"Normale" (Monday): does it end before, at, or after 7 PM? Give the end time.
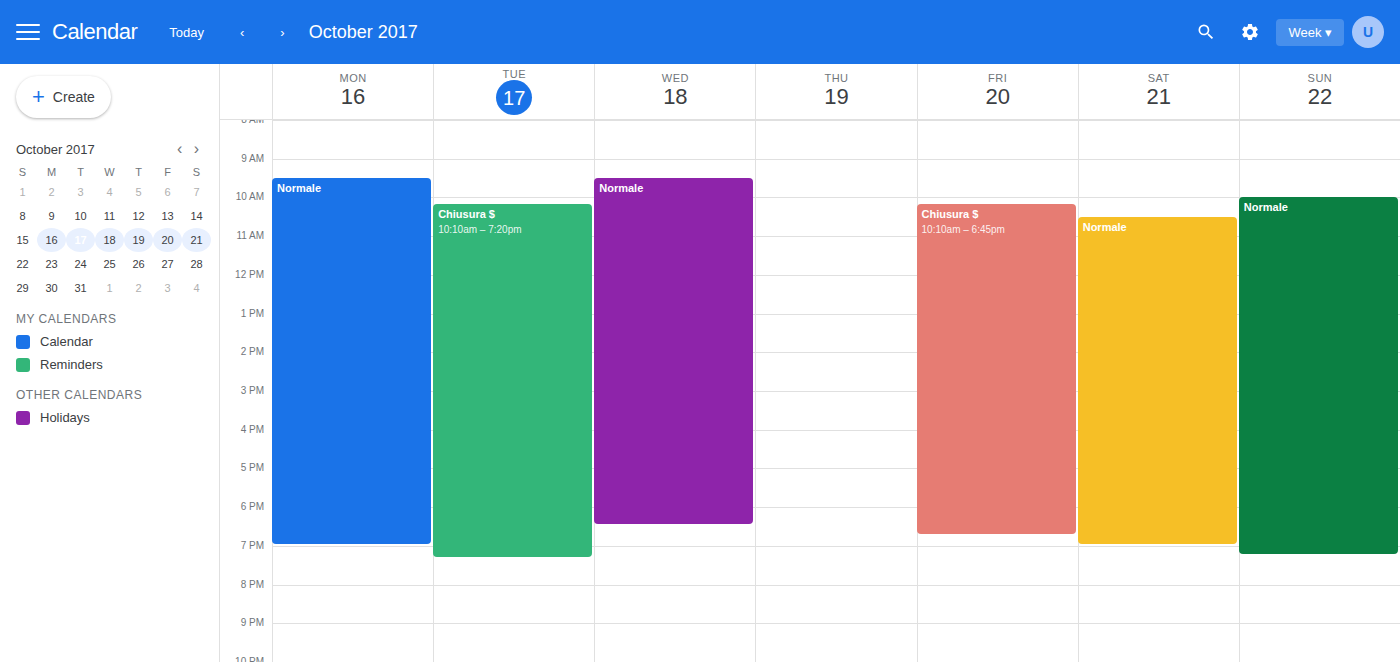
7:00 PM -- exactly at 7 PM, on the 7 PM line.